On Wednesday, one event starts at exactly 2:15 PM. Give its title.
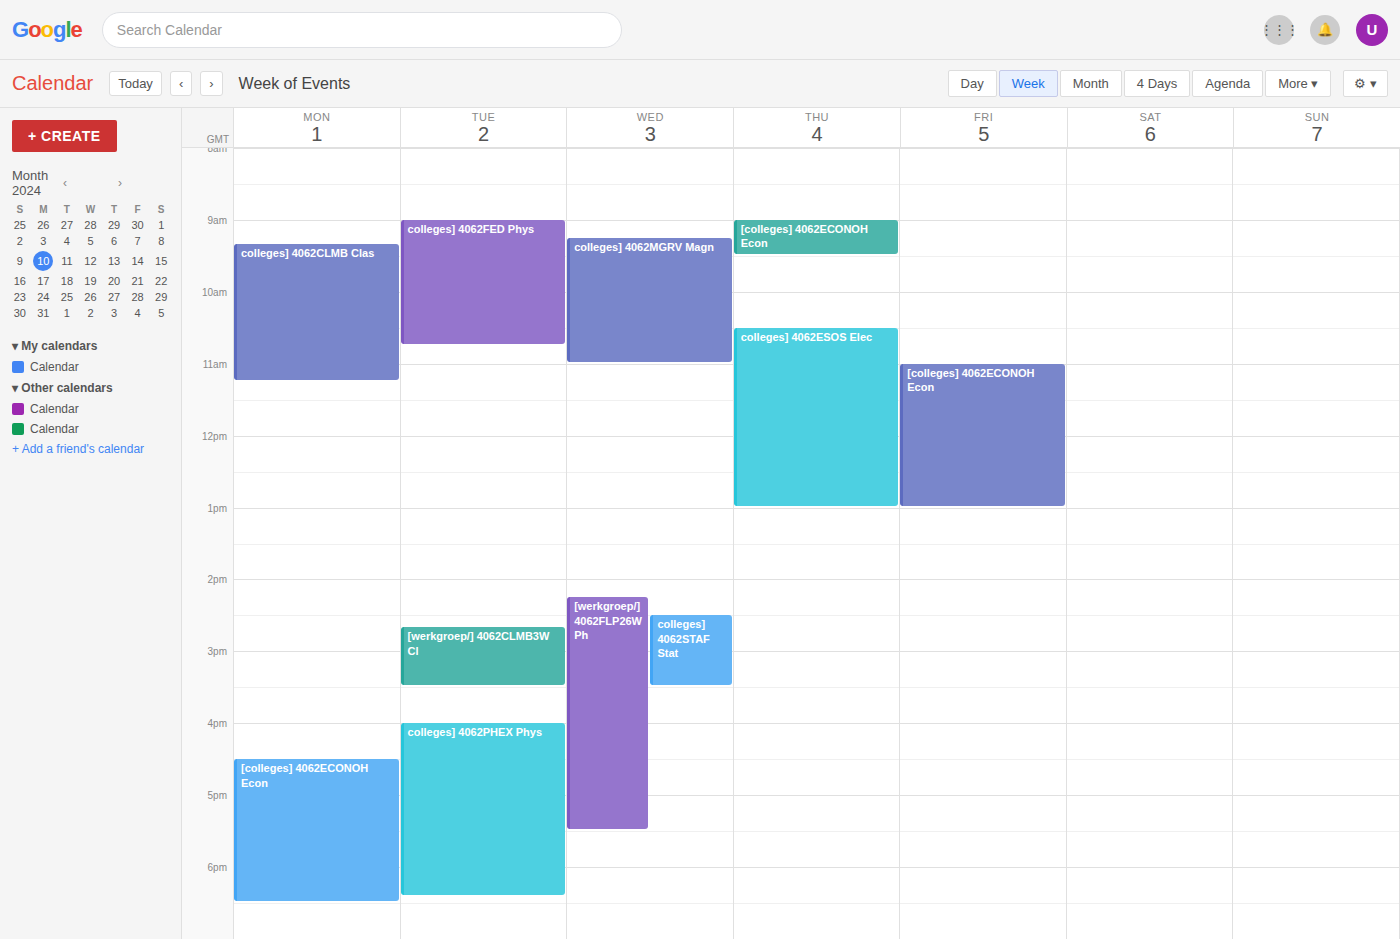
"[werkgroep/] 4062FLP26W Ph"